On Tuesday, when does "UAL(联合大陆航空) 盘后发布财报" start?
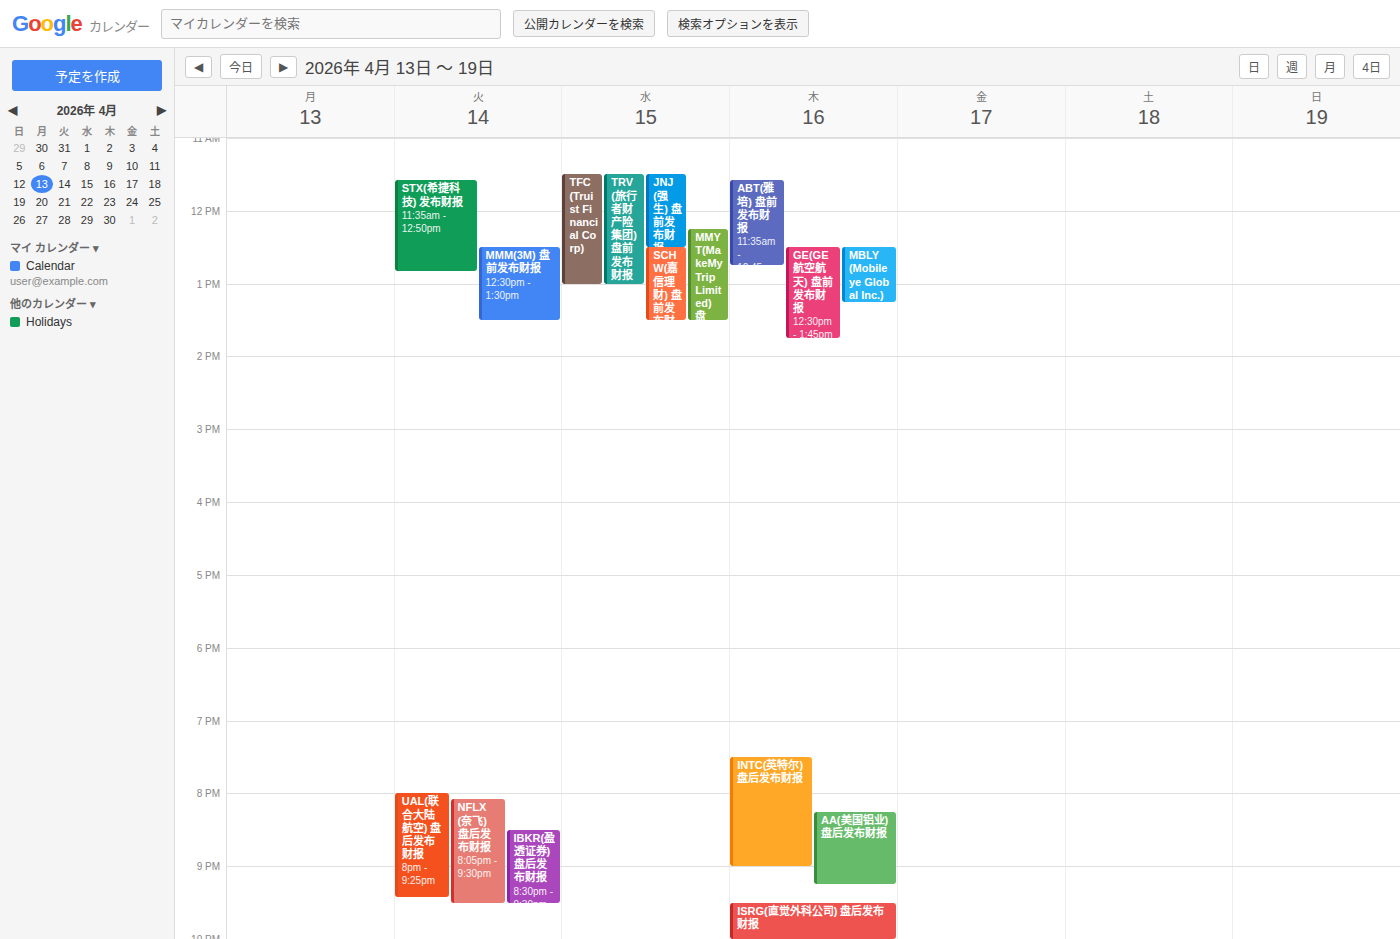
8:00 PM